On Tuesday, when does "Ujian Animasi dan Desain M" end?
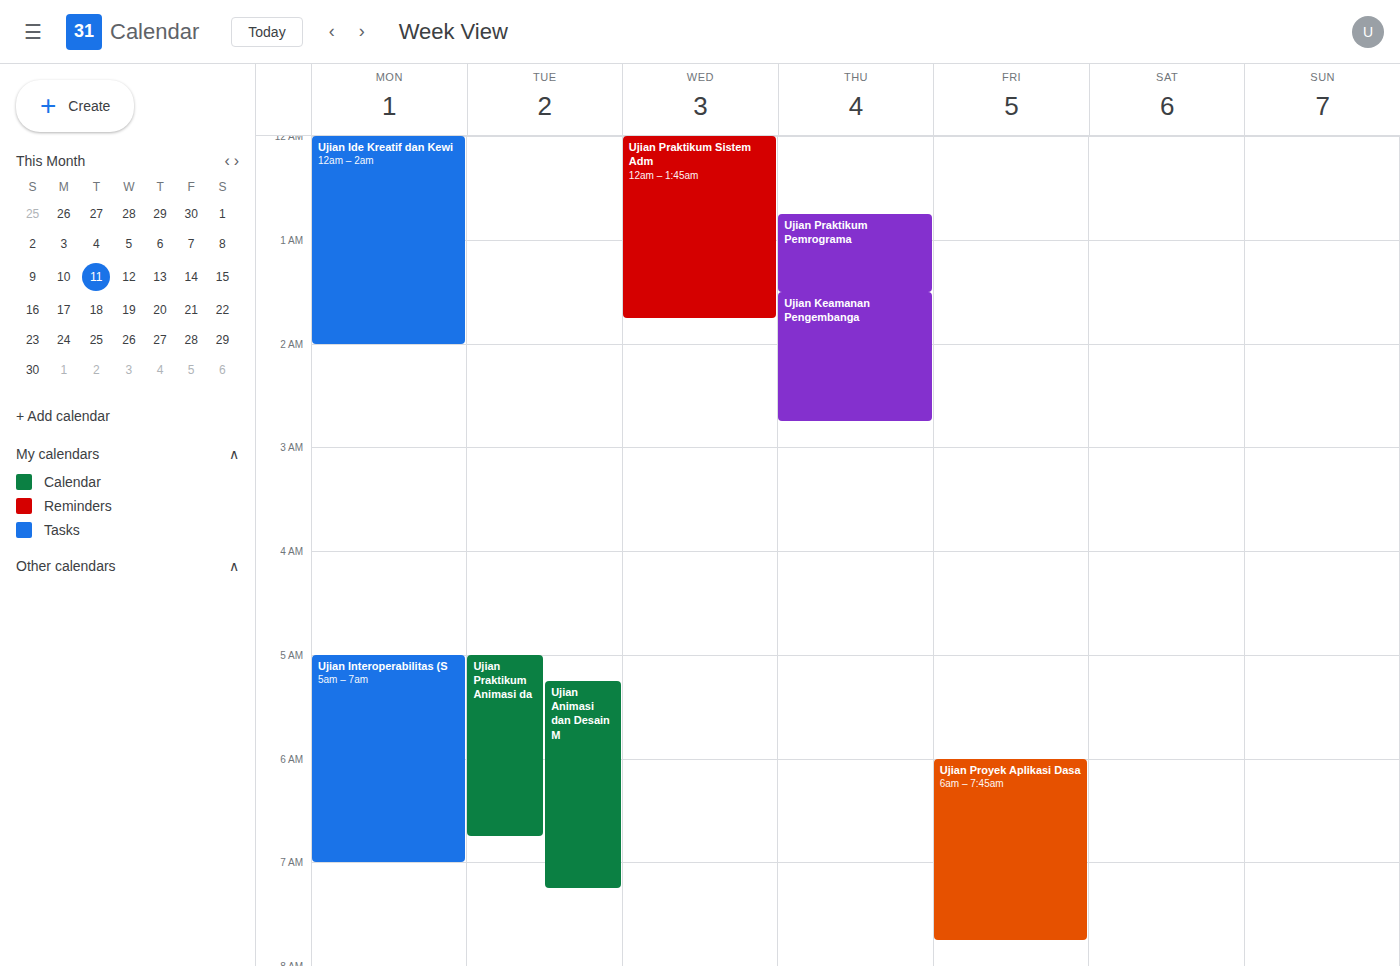
7:15 AM